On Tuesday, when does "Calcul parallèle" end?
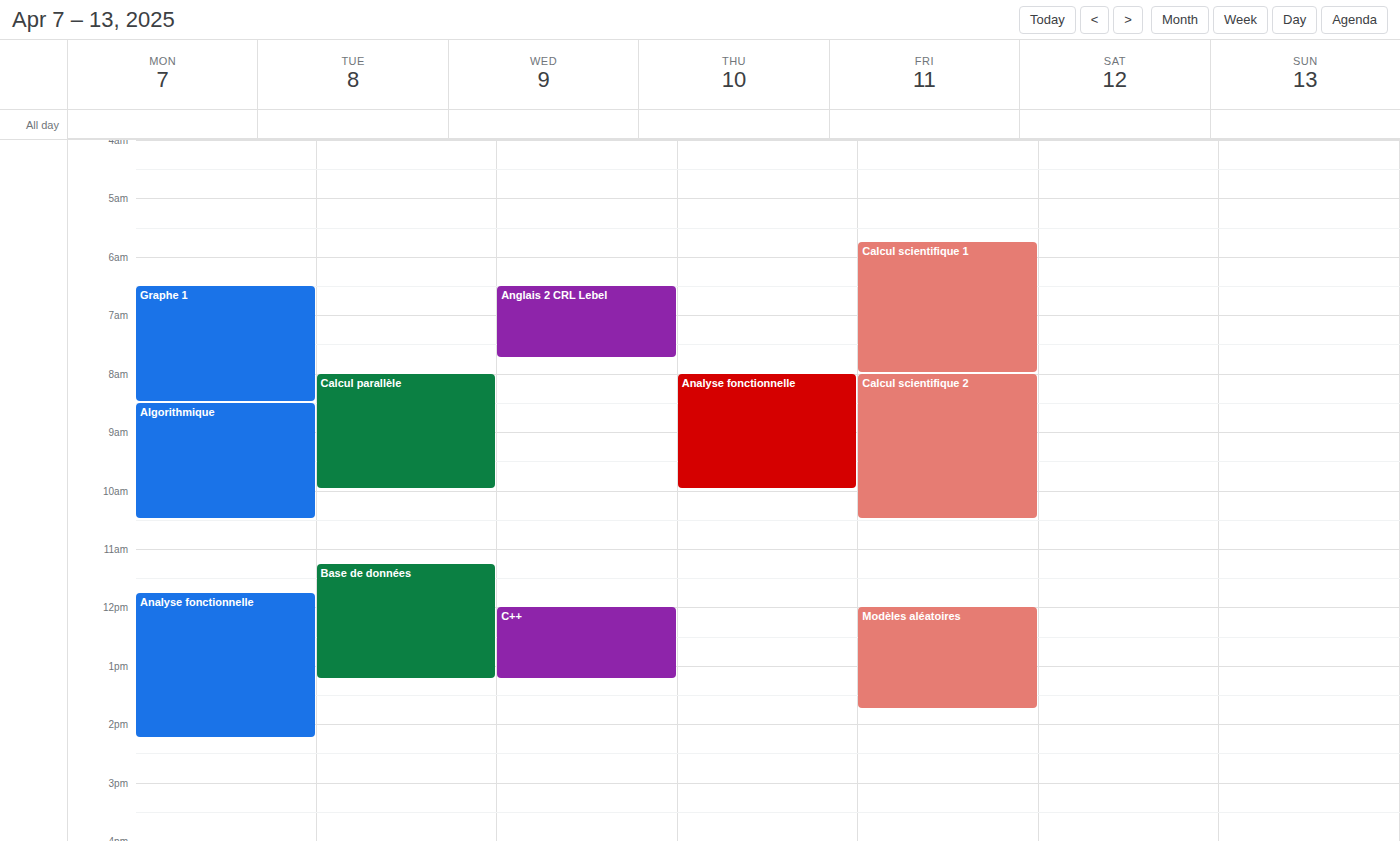
10:00 AM